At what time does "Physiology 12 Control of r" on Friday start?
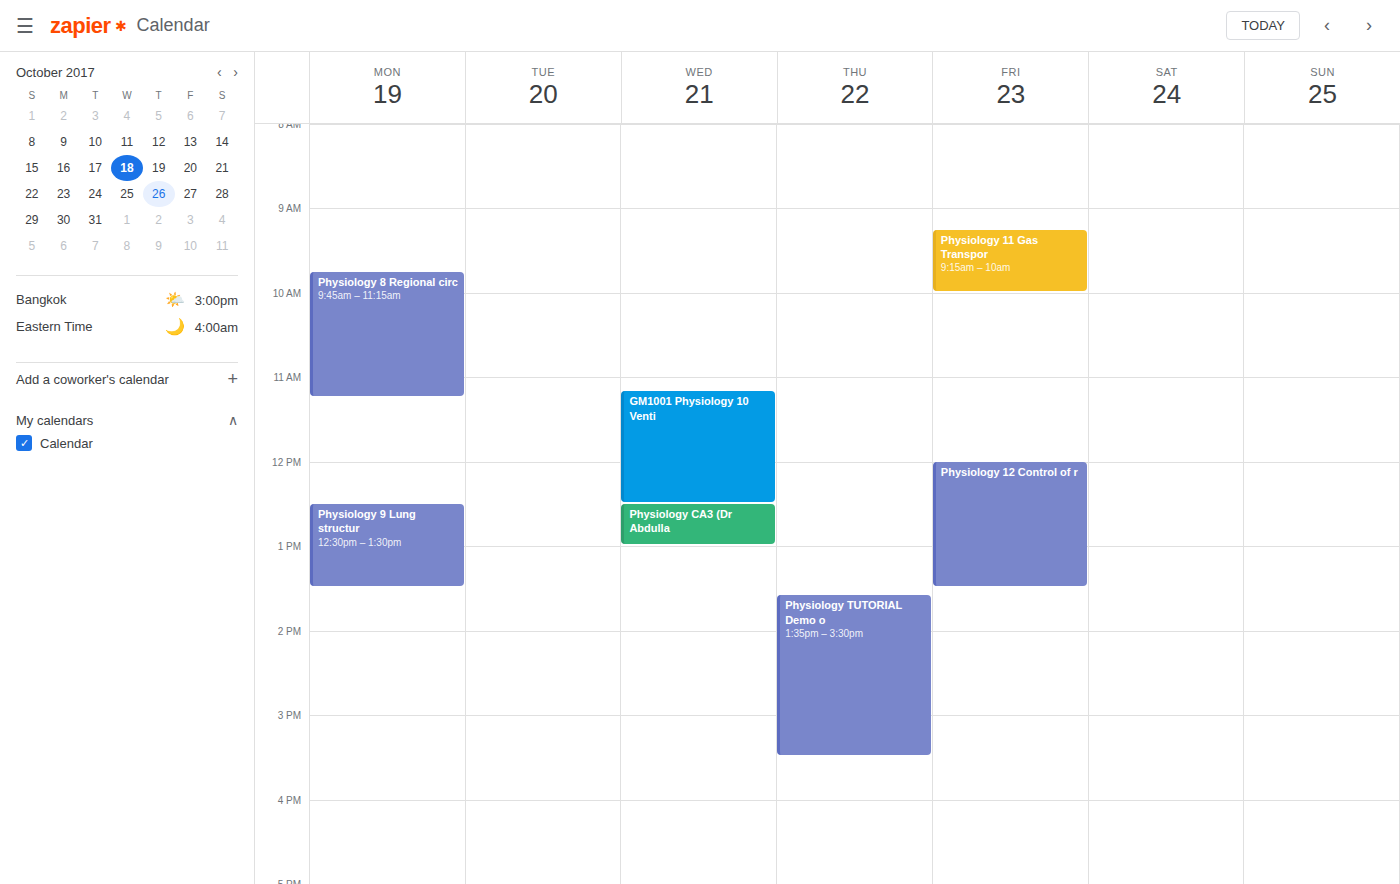
12:00 PM